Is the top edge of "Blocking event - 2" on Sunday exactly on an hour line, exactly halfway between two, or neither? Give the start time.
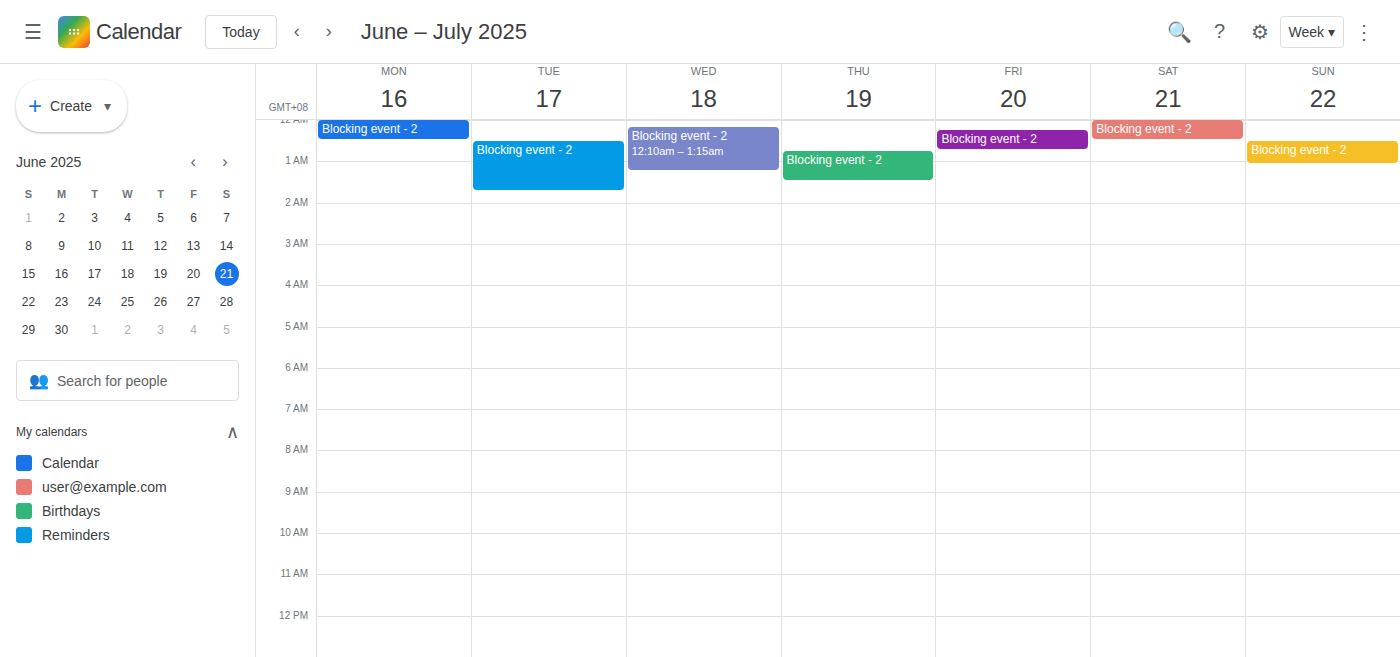
12:30 AM -- halfway between the 12 AM and 1 AM lines.